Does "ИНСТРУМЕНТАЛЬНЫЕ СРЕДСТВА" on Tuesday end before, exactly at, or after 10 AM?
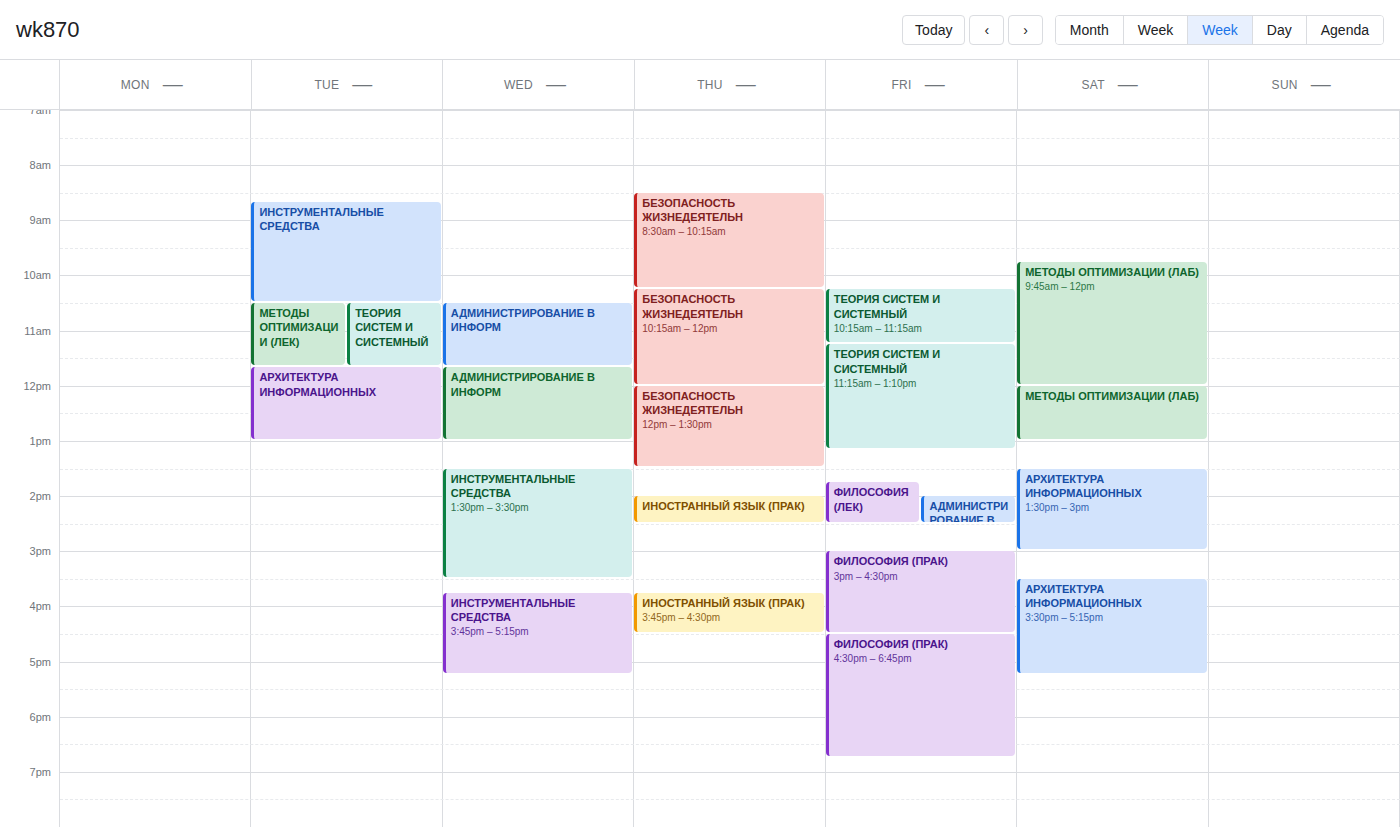
10:30 AM -- after 10 AM, 30 minutes below the 10 AM line.